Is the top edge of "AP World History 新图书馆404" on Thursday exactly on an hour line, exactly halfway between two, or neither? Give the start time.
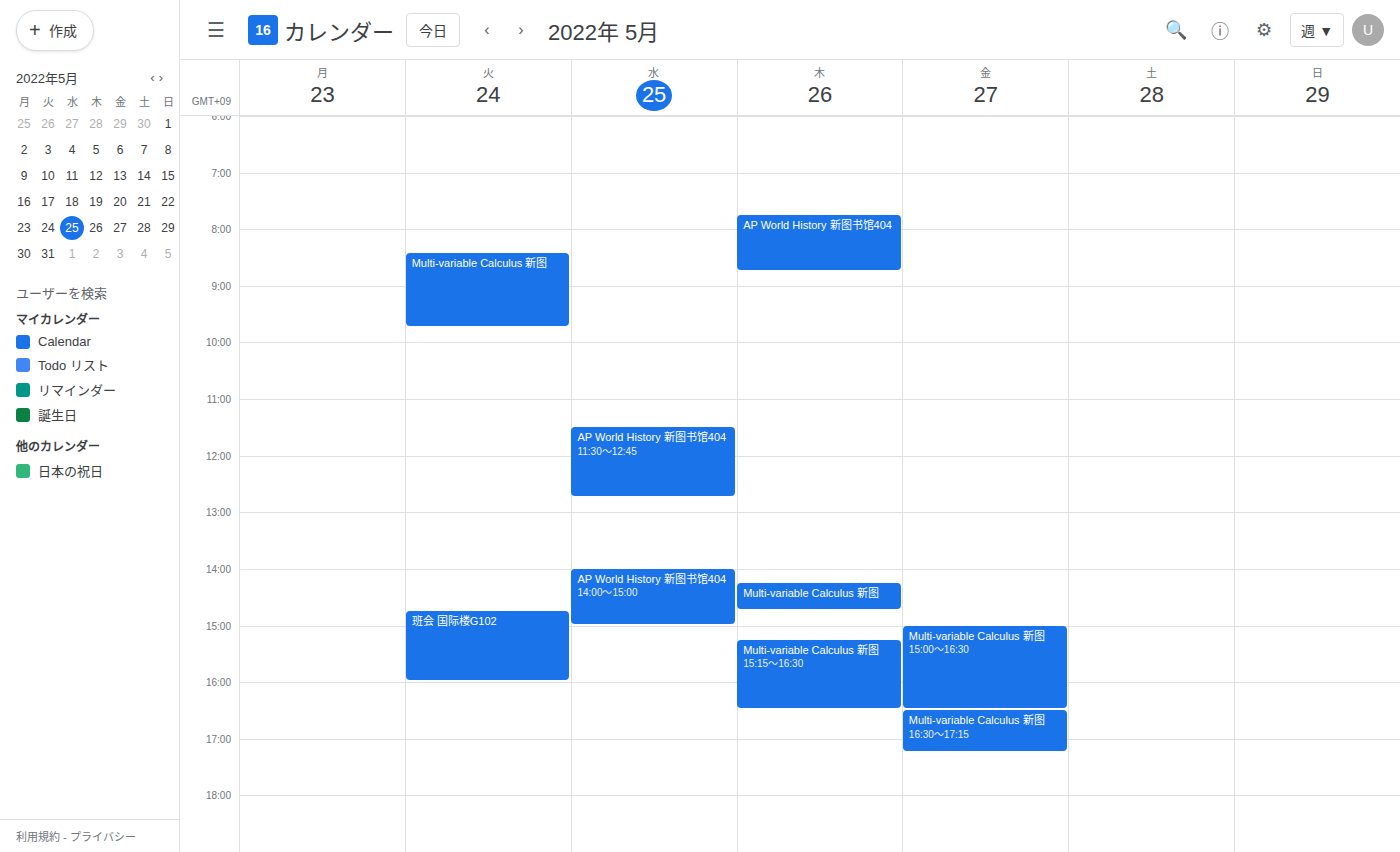
07:45 -- neither: three quarters of the way from the 07:00 line to the 08:00 line.